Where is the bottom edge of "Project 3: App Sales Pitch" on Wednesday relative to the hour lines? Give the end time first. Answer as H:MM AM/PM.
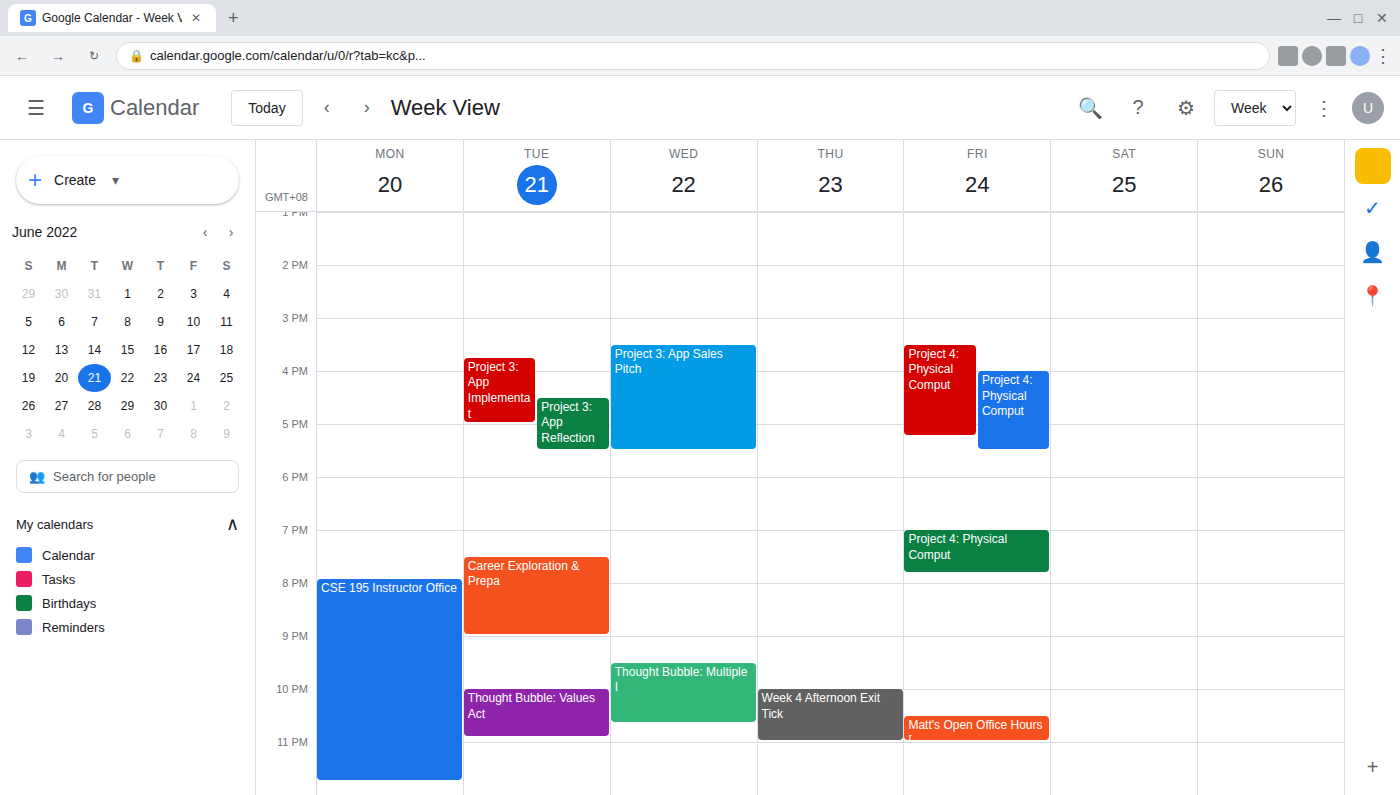
5:30 PM -- halfway between the 5 PM and 6 PM lines.